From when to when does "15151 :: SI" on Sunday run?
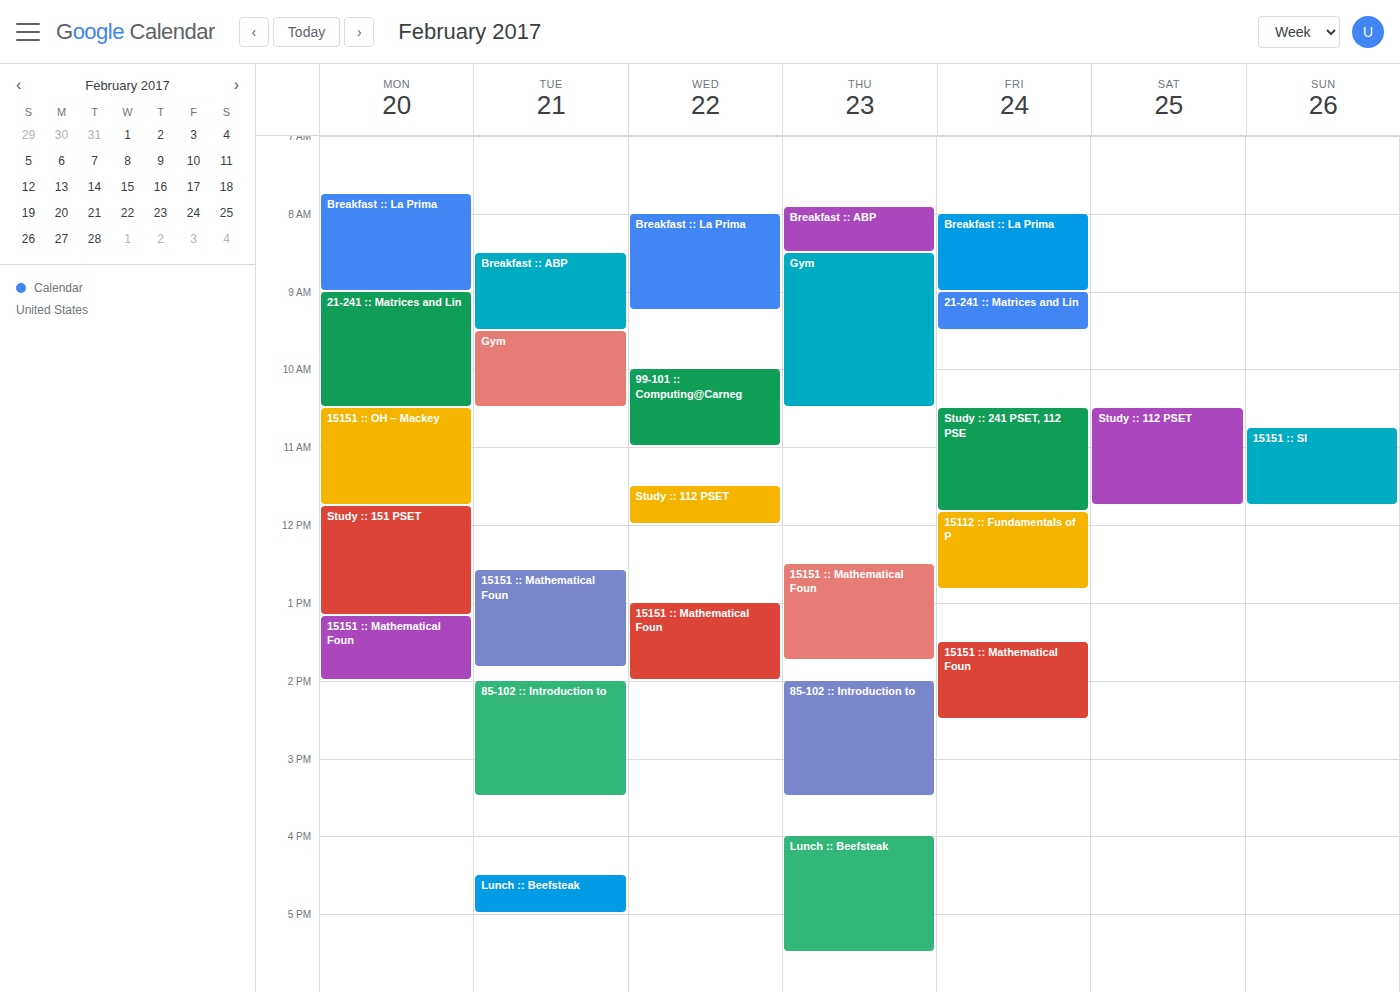
10:45 AM to 11:45 AM